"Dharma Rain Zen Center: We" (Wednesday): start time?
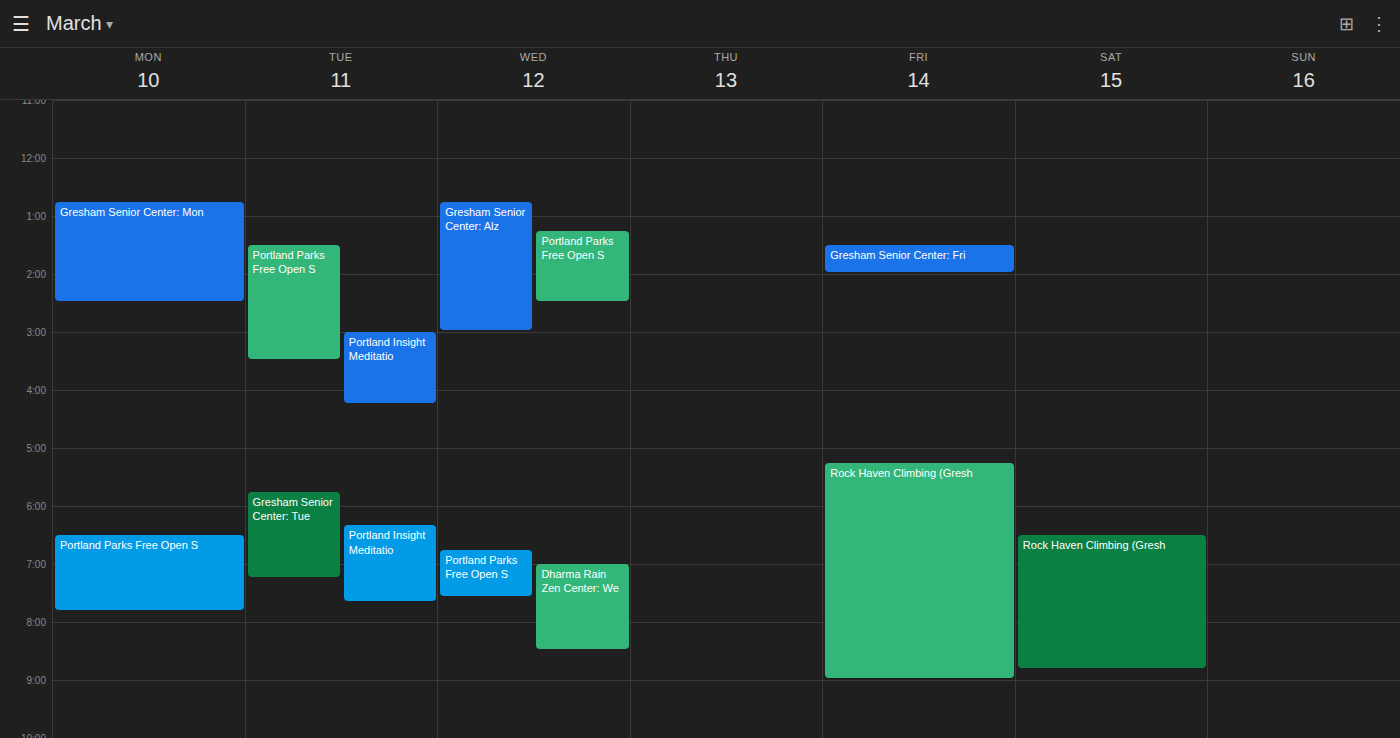
19:00